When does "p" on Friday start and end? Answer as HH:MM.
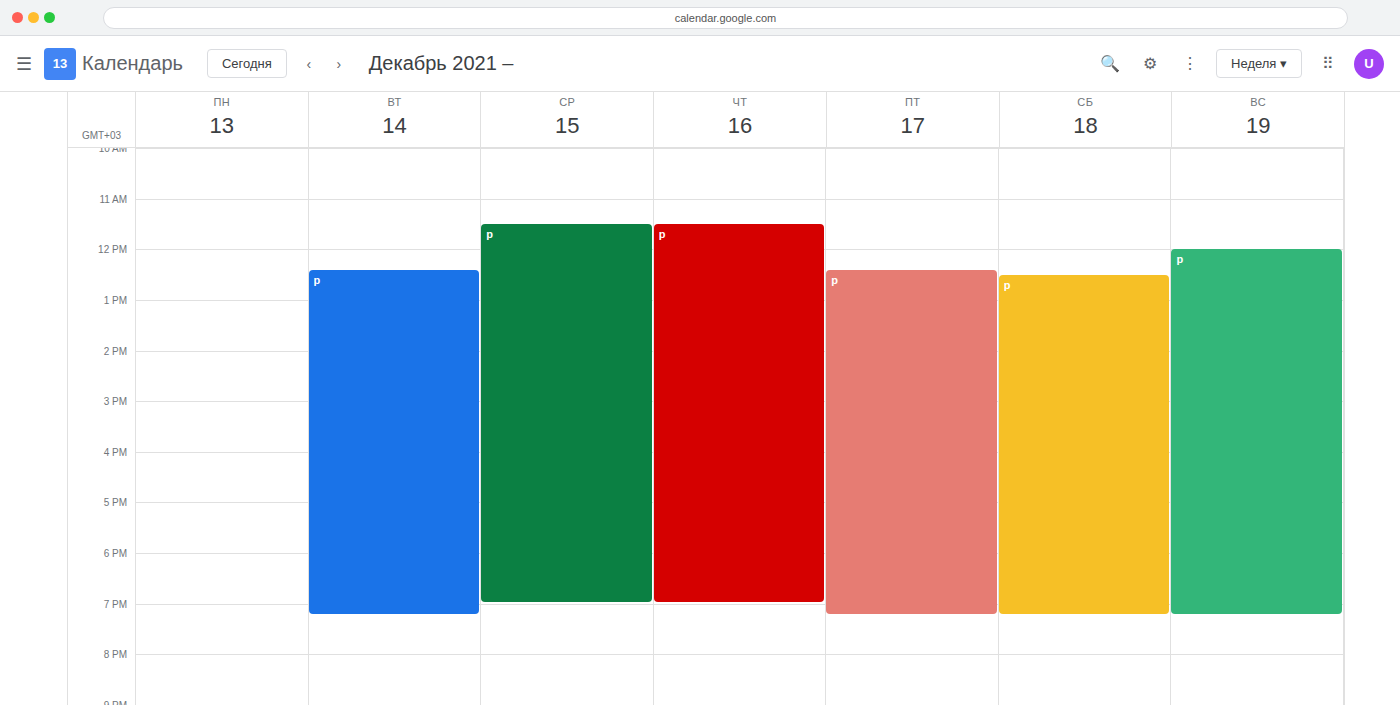
12:25 to 19:15